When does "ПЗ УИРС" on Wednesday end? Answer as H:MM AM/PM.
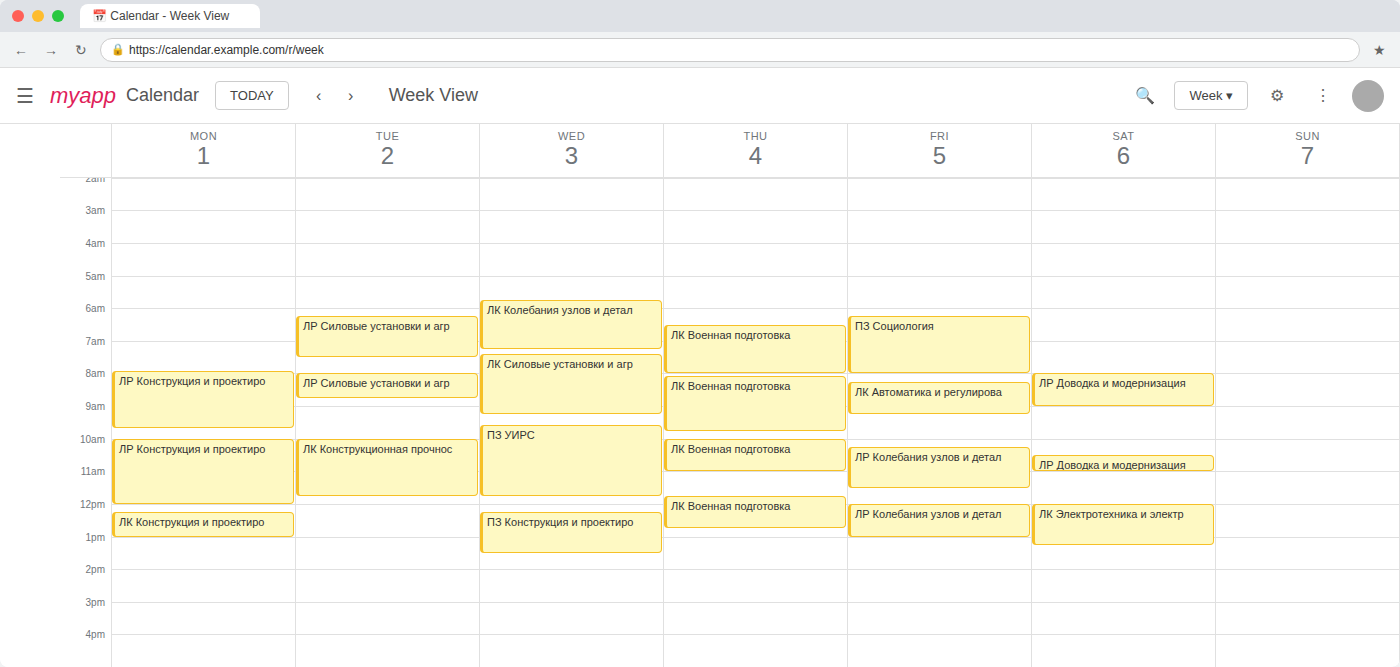
11:45 AM